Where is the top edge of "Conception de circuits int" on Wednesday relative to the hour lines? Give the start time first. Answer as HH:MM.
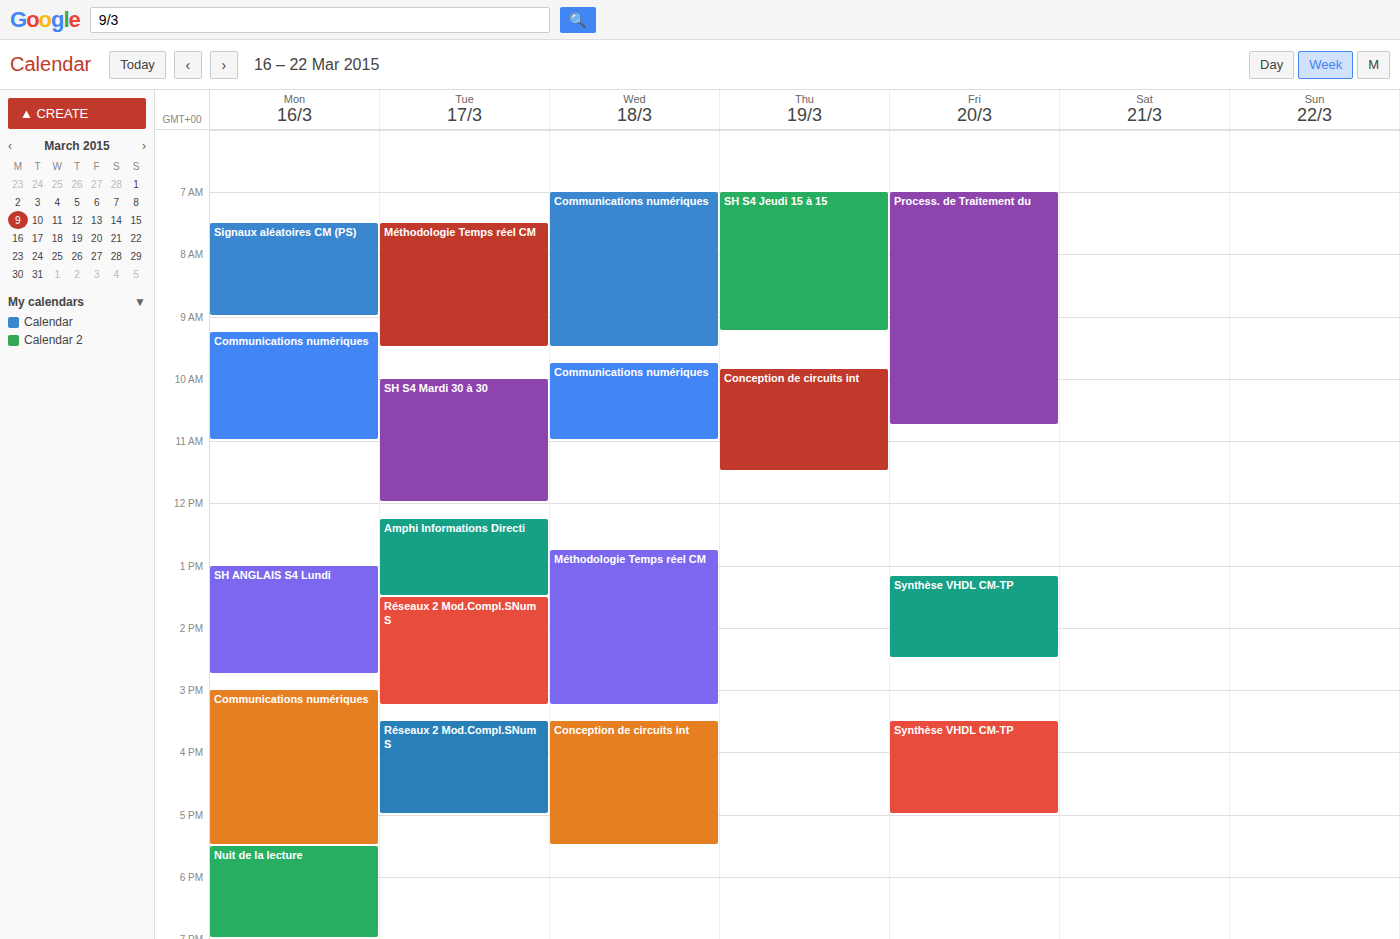
15:30 -- halfway between the 15:00 and 16:00 lines.